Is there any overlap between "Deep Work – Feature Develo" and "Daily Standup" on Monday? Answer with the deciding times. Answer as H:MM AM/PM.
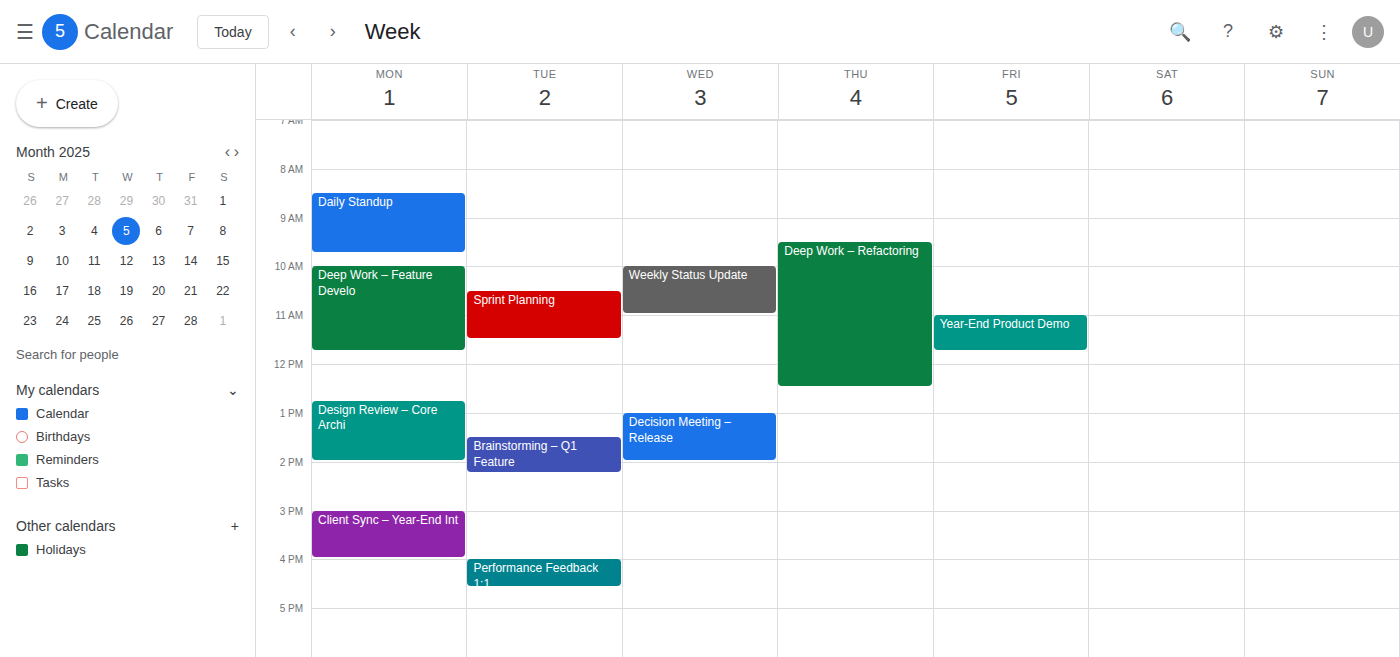
"Daily Standup" ends at 9:45 AM and "Deep Work – Feature Develo" starts at 10:00 AM -- no overlap.